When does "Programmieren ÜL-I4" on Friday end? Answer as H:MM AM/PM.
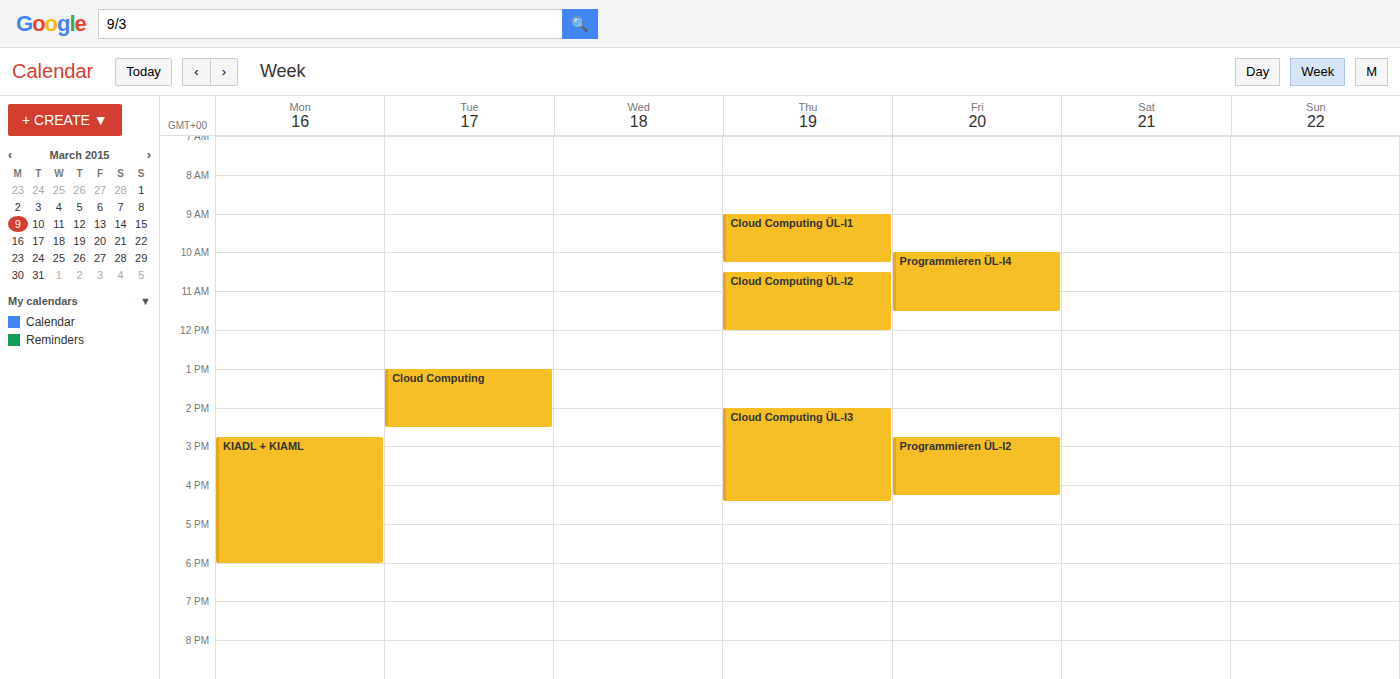
11:30 AM